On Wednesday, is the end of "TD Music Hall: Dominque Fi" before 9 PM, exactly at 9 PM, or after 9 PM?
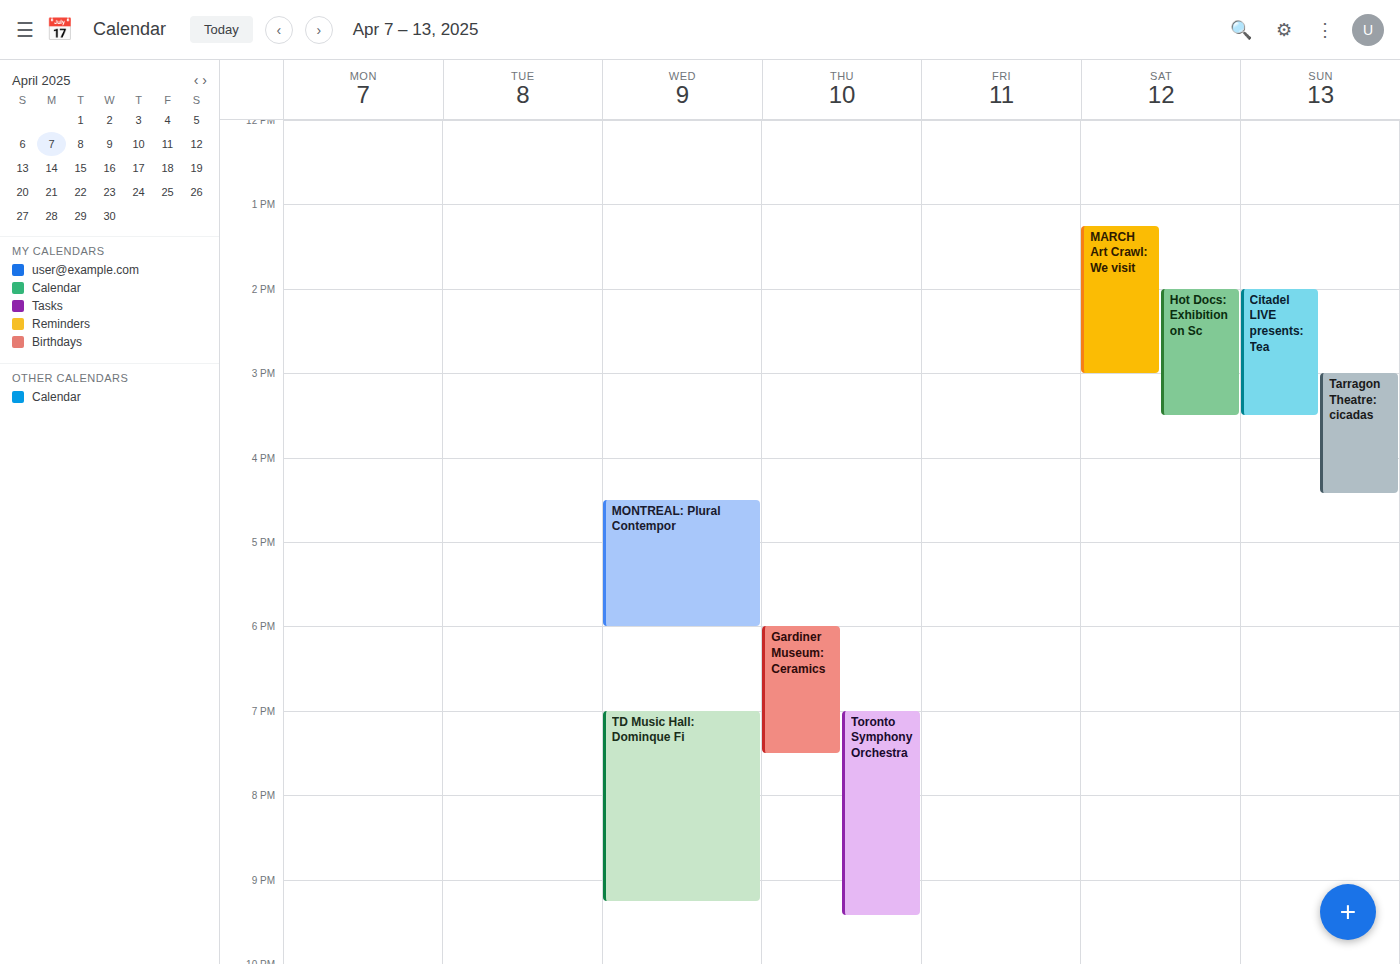
9:15 PM -- after 9 PM, 15 minutes below the 9 PM line.